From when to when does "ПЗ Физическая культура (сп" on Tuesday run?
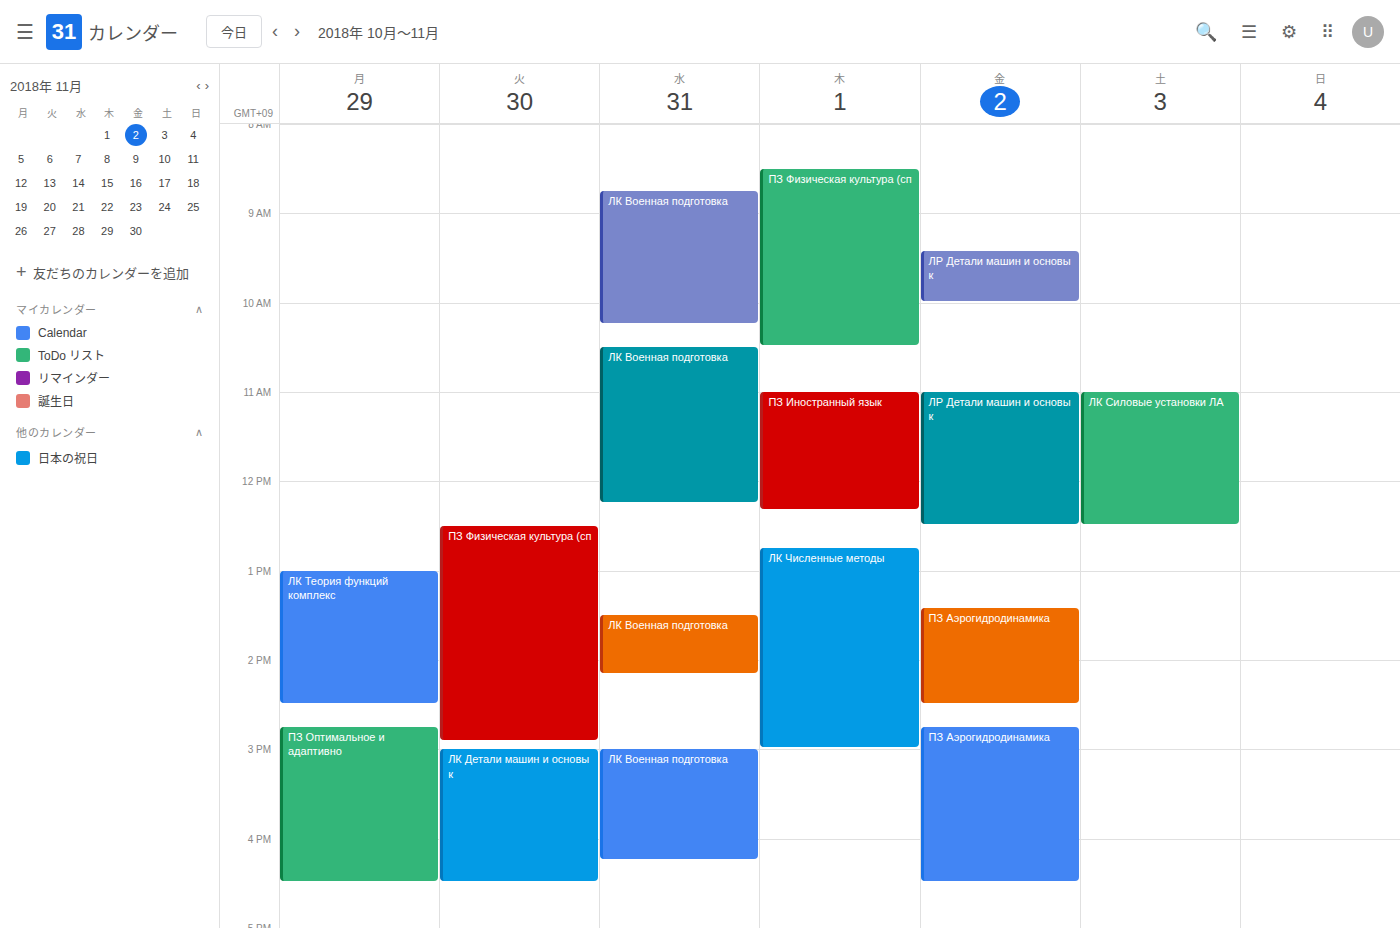
12:30 PM to 2:55 PM